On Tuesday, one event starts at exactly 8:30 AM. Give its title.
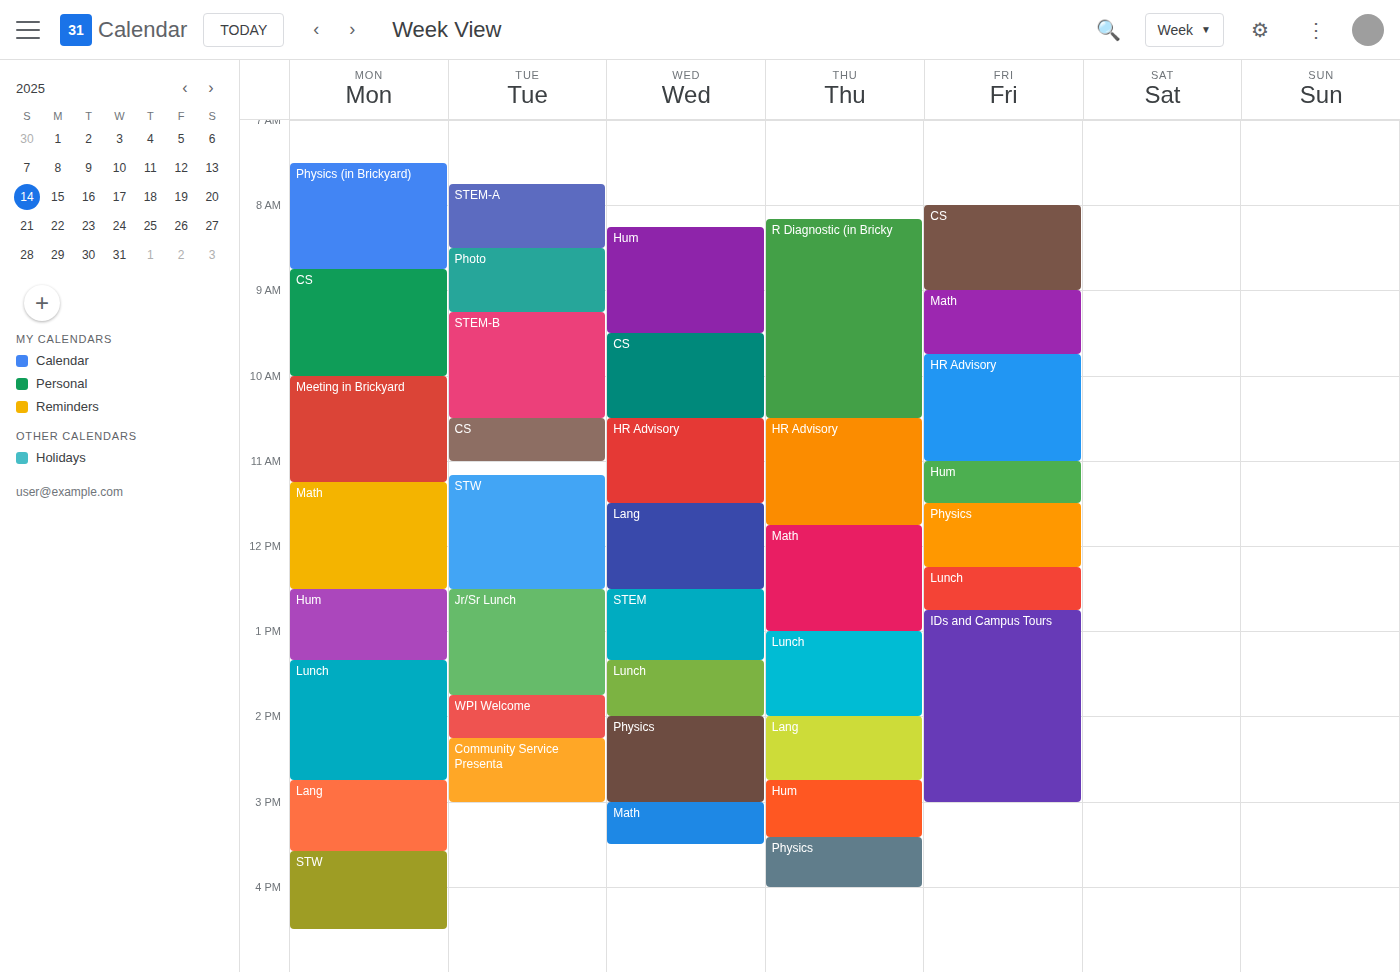
"Photo"